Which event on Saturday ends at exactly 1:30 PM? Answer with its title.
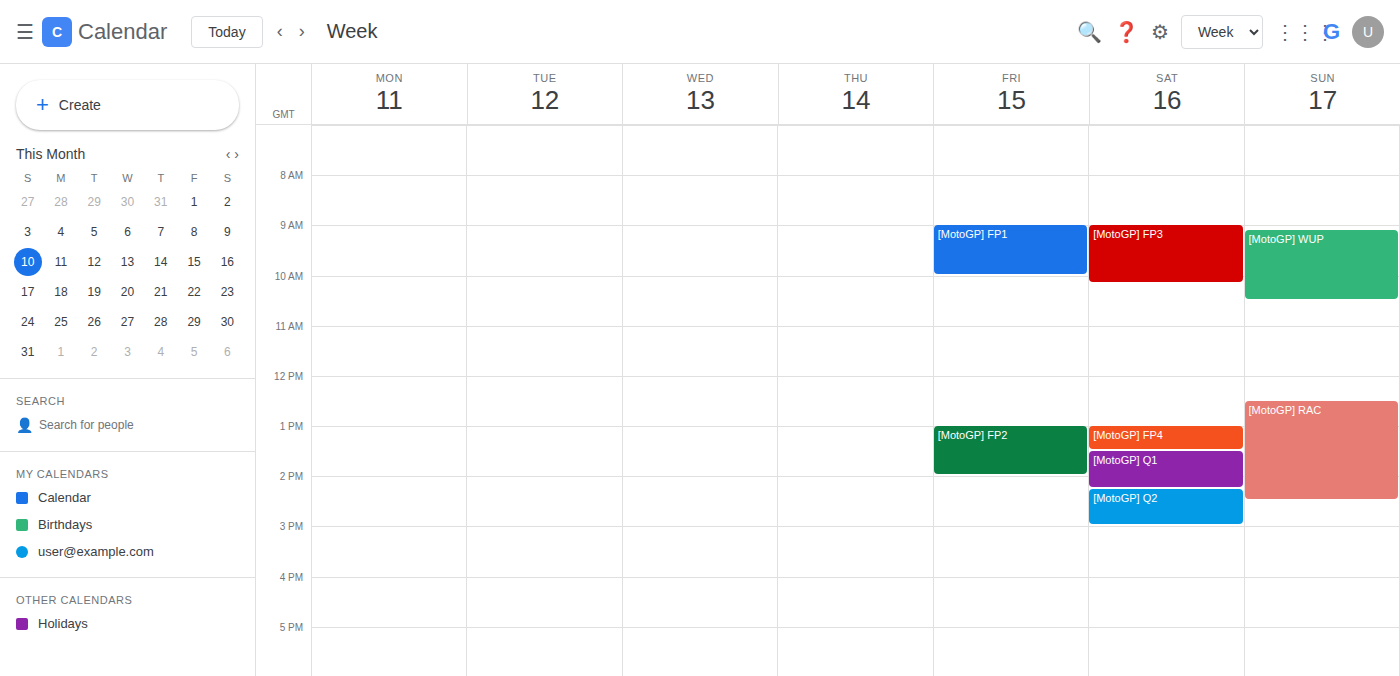
"[MotoGP] FP4"